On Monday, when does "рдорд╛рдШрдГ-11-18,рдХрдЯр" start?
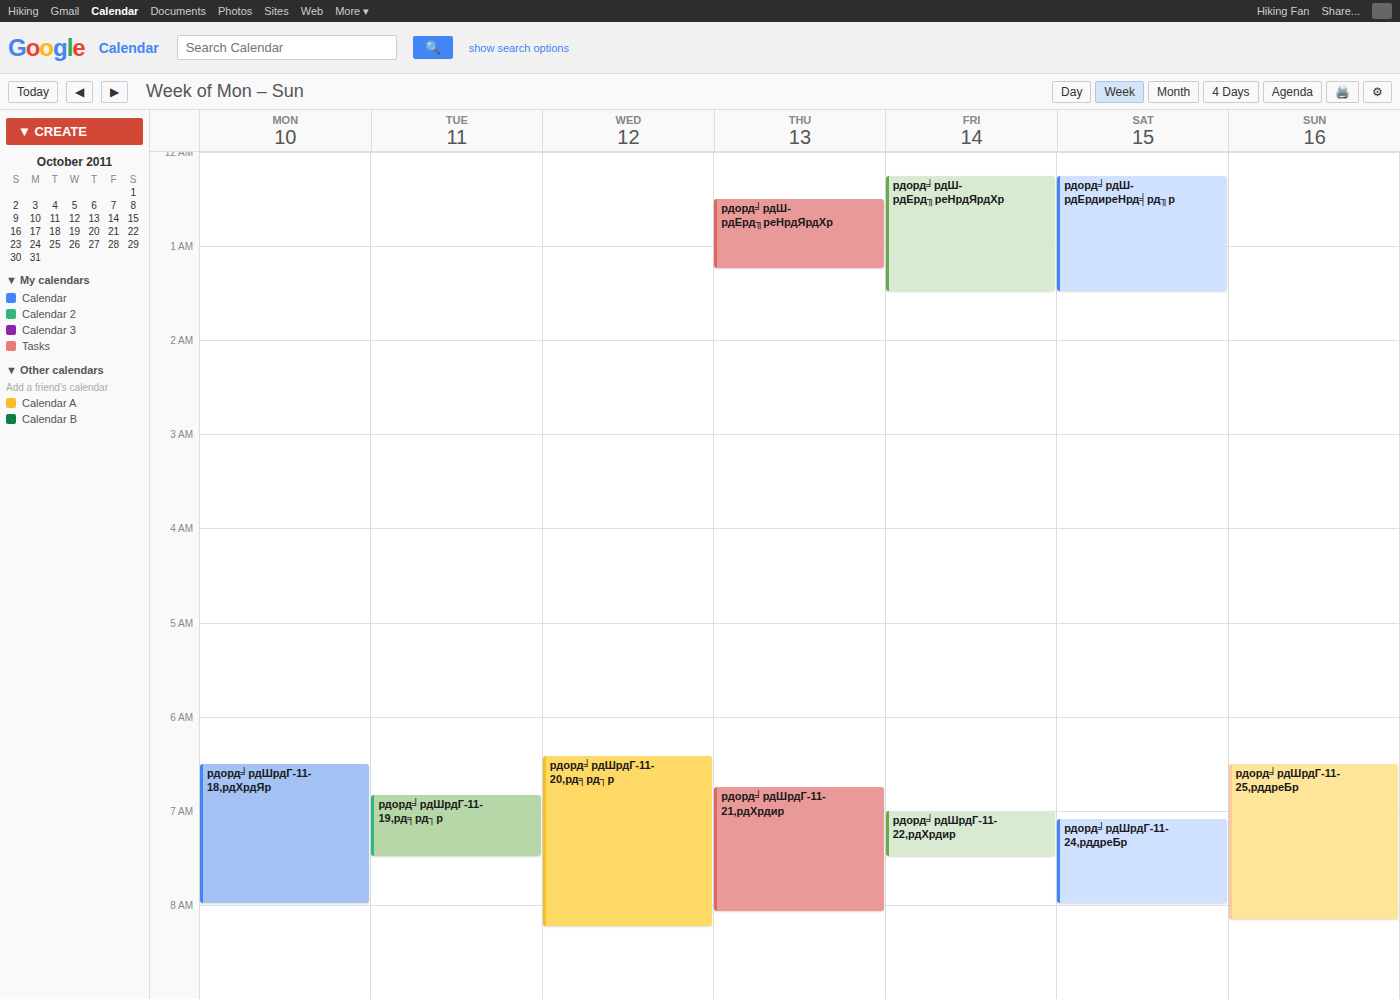
06:30